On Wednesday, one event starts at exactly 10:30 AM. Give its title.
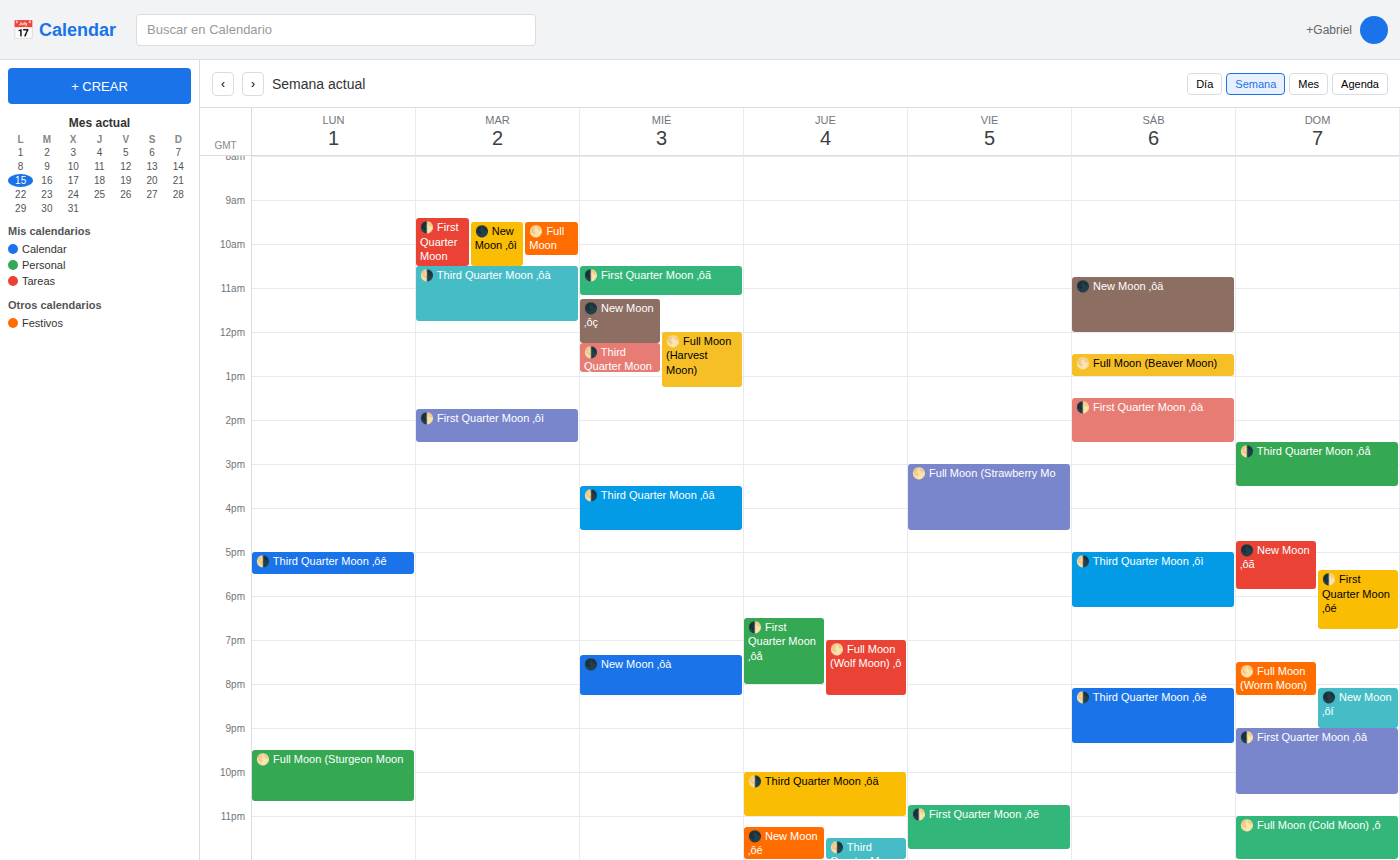
"🌓 First Quarter Moon ‚ôã"